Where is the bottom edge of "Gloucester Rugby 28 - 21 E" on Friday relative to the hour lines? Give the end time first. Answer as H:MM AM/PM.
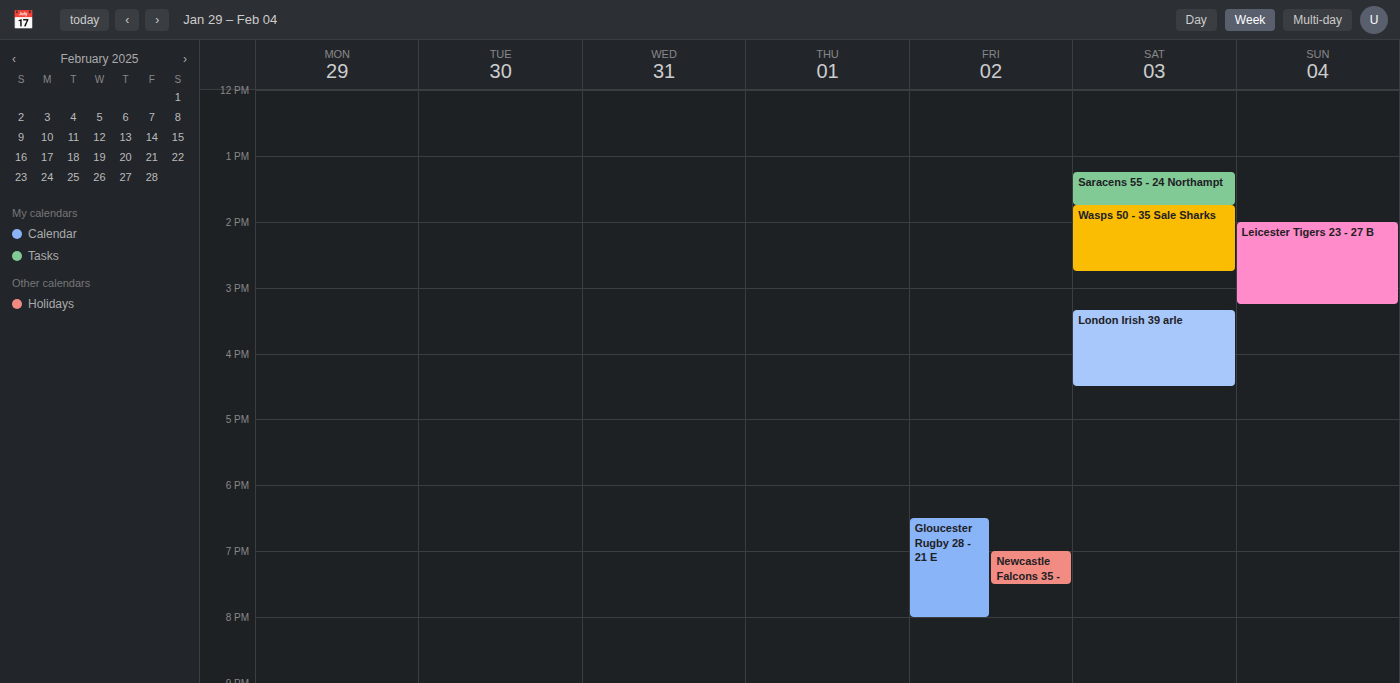
8:00 PM -- exactly on the 8 PM line.